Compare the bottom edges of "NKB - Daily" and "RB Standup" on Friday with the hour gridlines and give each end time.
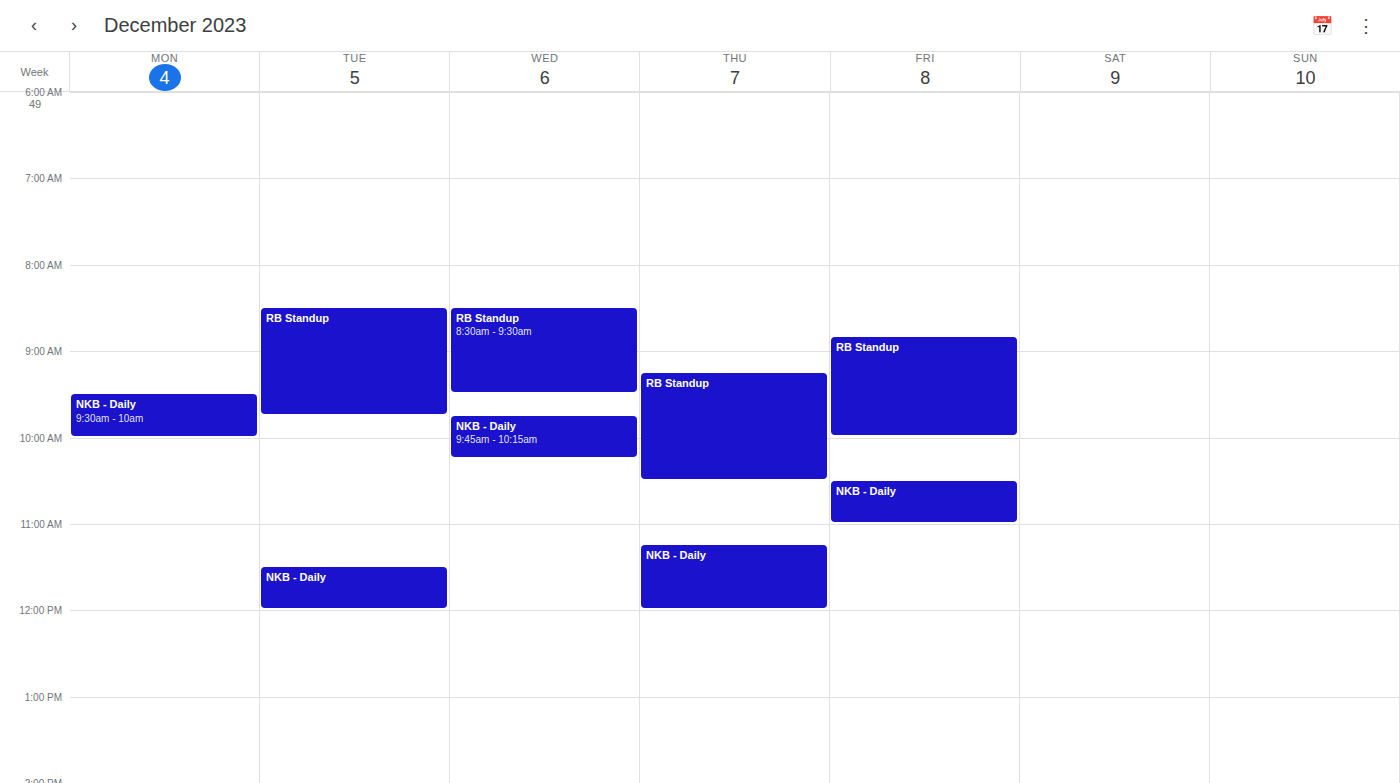
"NKB - Daily": 11:00 AM, exactly on the 11 AM line. "RB Standup": 10:00 AM, exactly on the 10 AM line.